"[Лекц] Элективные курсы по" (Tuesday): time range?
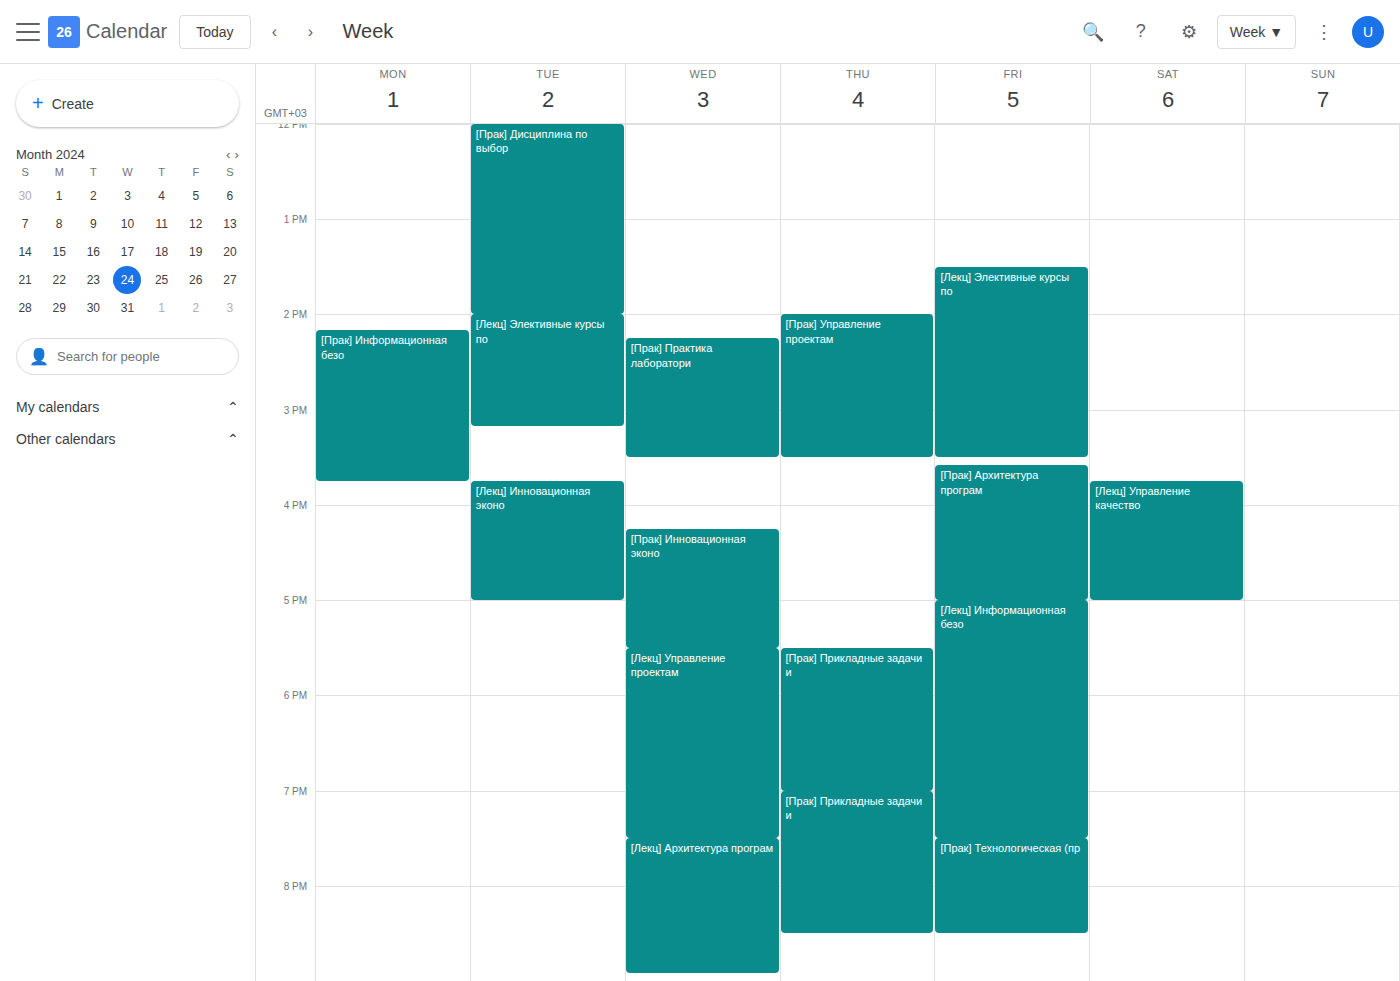
14:00 to 15:10